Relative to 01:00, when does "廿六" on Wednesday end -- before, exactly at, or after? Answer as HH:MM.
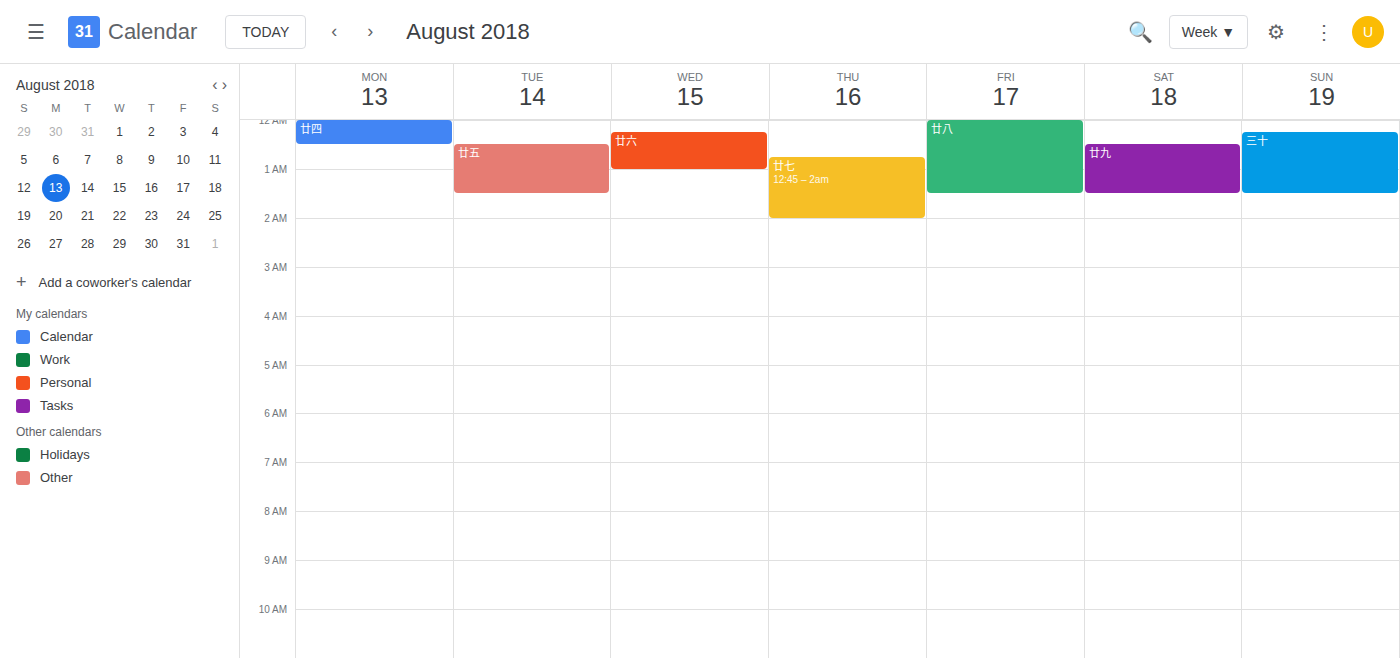
01:00 -- exactly at 01:00, on the 01:00 line.